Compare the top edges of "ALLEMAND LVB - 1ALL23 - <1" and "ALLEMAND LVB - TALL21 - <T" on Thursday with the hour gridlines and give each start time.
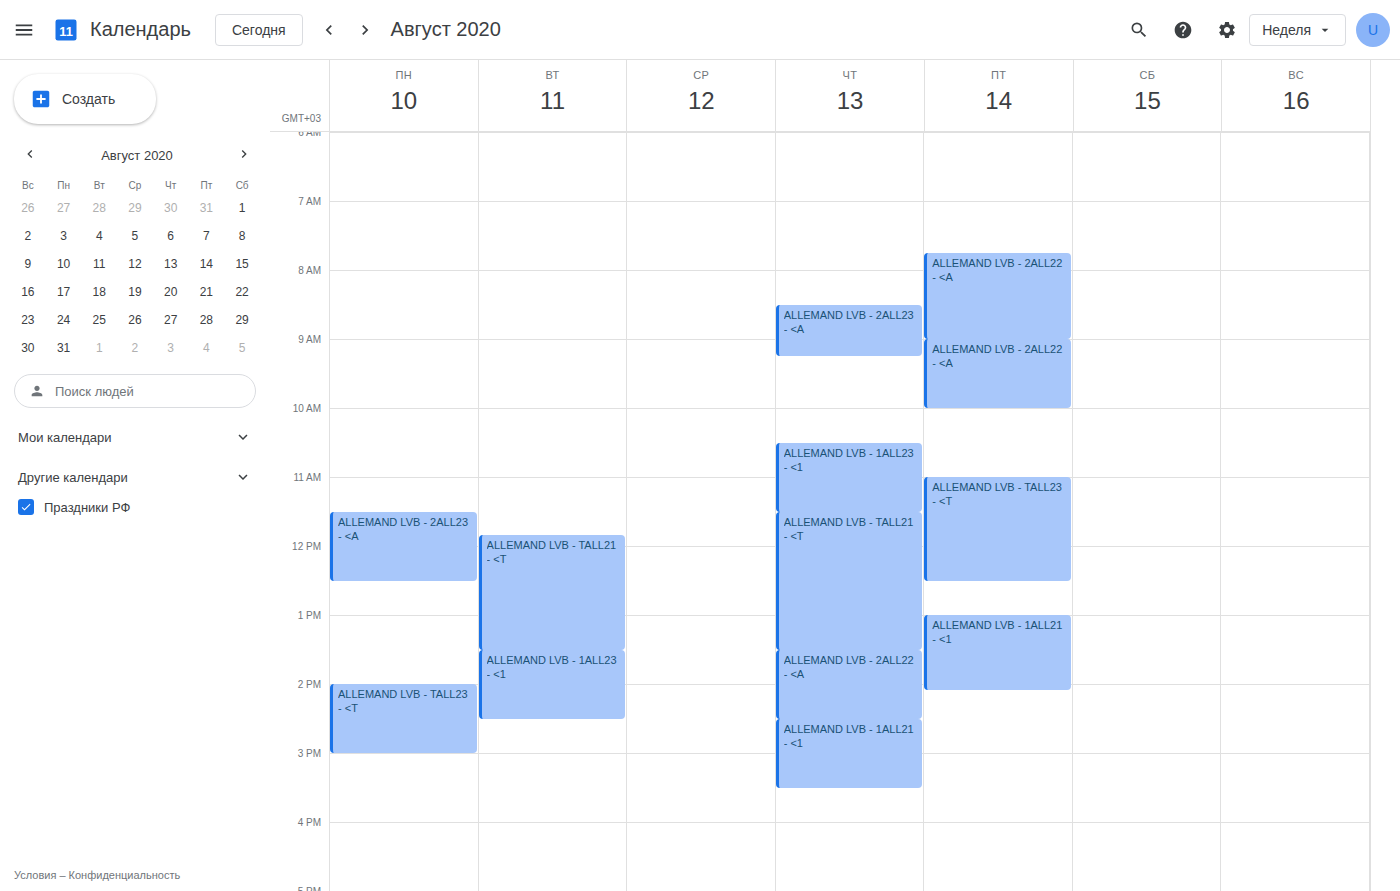
"ALLEMAND LVB - 1ALL23 - <1": 10:30 AM, halfway between the 10 AM and 11 AM lines. "ALLEMAND LVB - TALL21 - <T": 11:30 AM, halfway between the 11 AM and 12 PM lines.